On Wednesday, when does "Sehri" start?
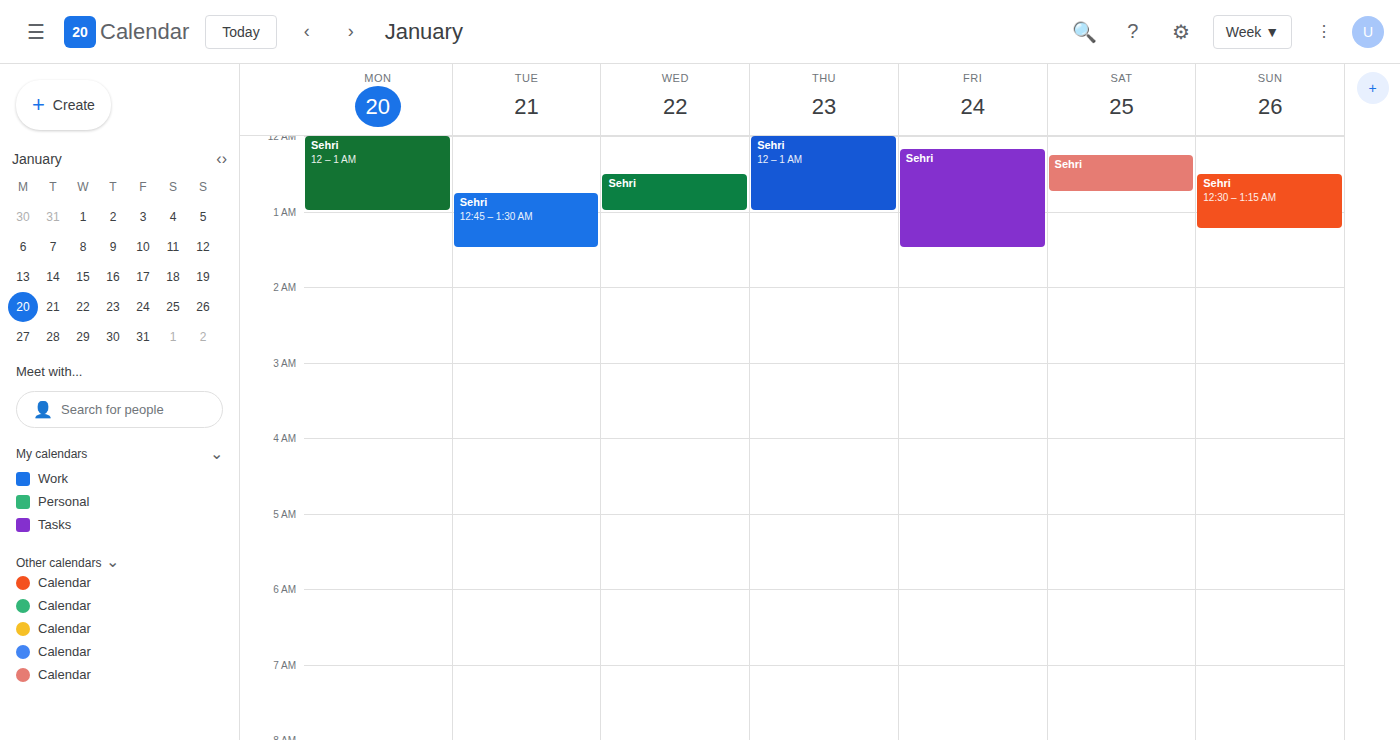
00:30